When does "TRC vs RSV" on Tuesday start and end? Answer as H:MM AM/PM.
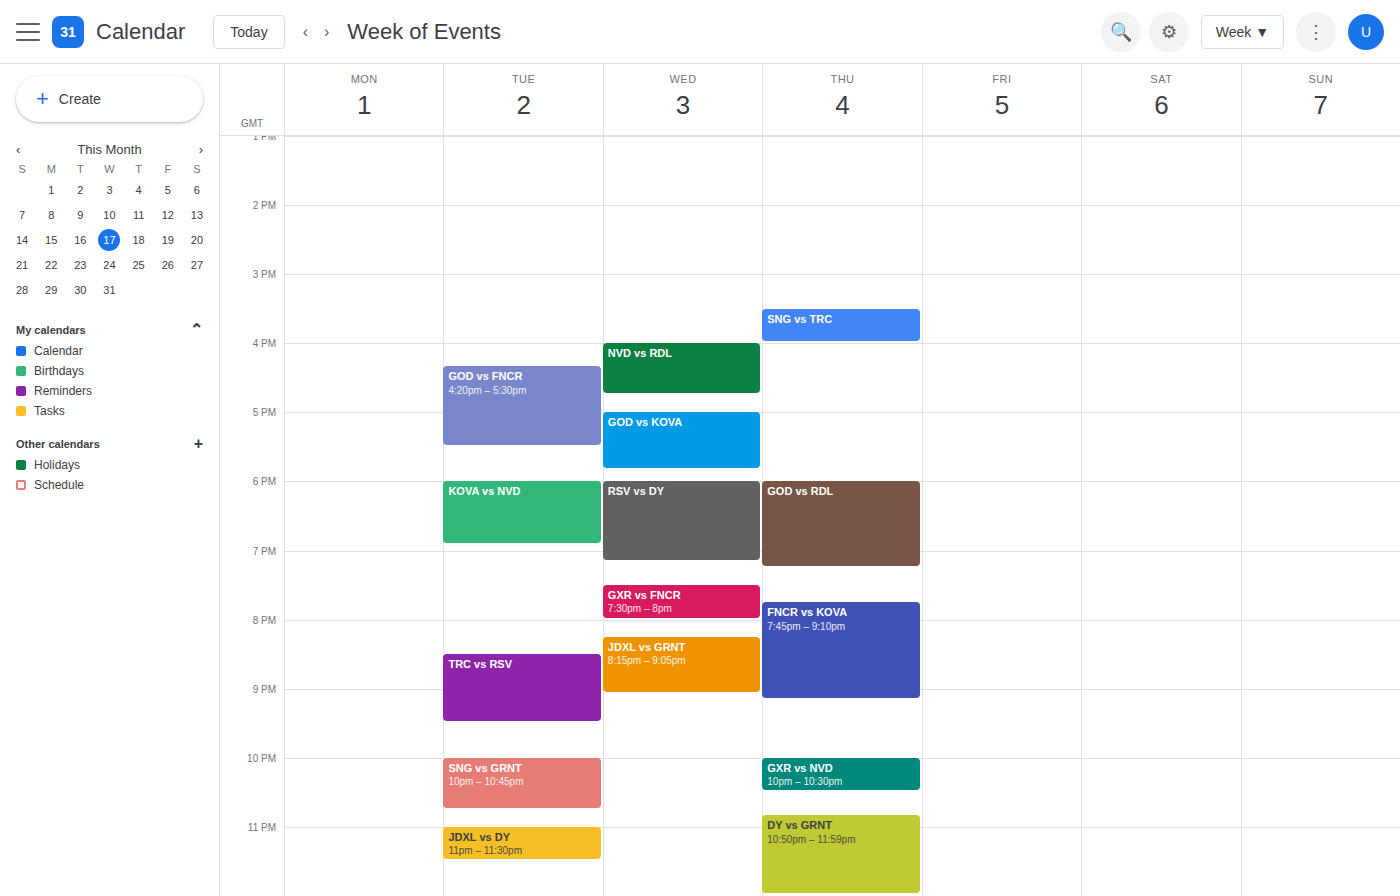
8:30 PM to 9:30 PM